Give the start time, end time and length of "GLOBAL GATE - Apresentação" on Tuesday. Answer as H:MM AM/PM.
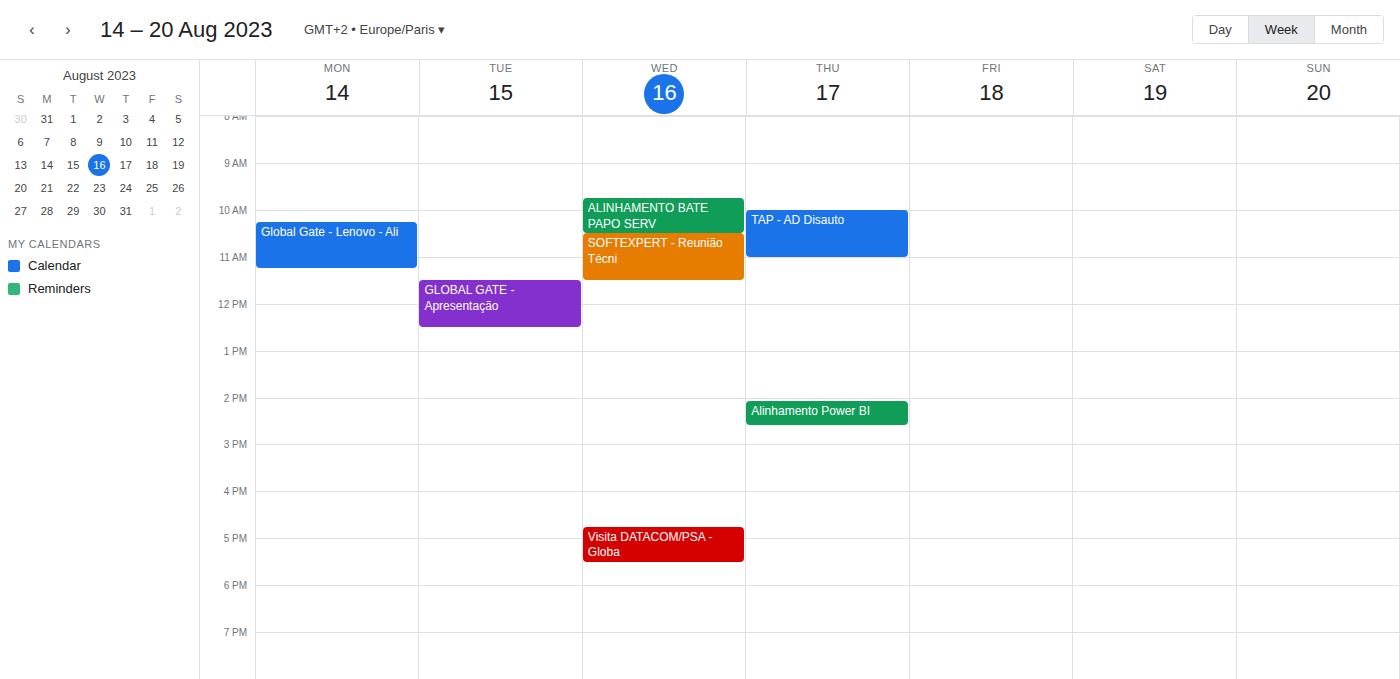
11:30 AM to 12:30 PM, 1 hour